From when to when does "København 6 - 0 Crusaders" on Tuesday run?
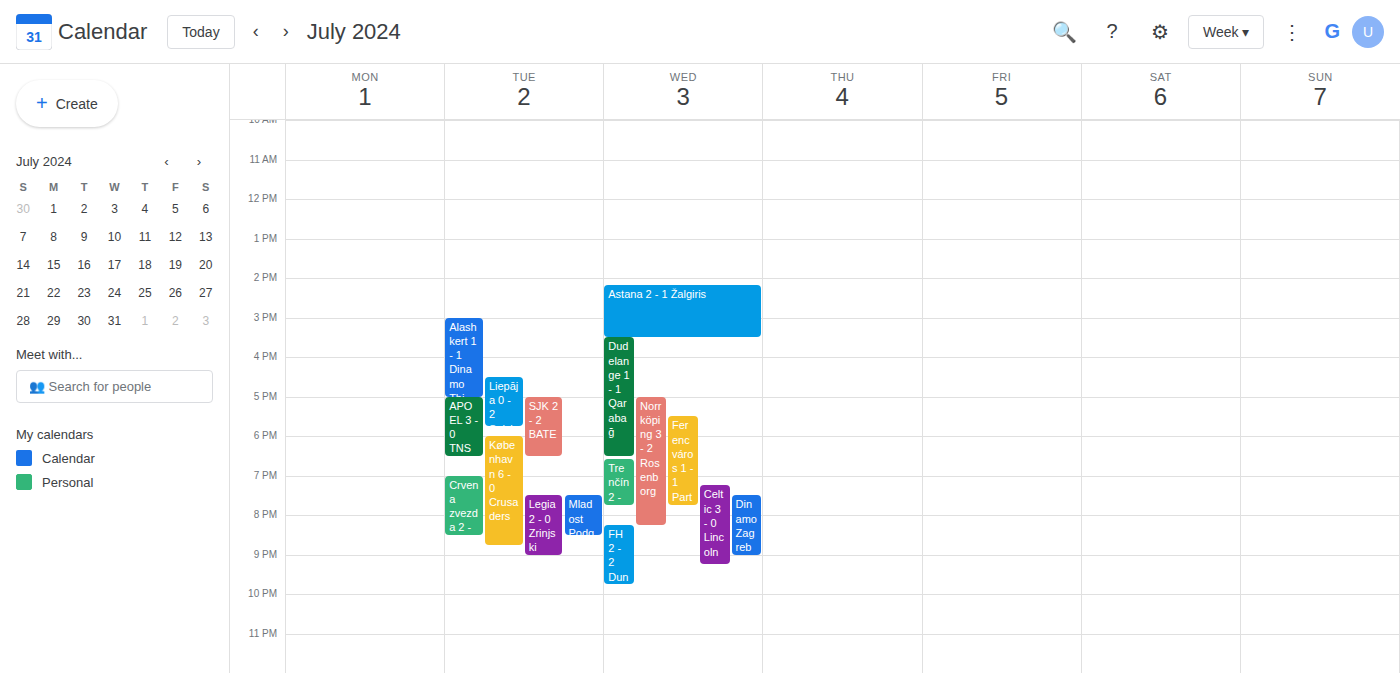
18:00 to 20:45